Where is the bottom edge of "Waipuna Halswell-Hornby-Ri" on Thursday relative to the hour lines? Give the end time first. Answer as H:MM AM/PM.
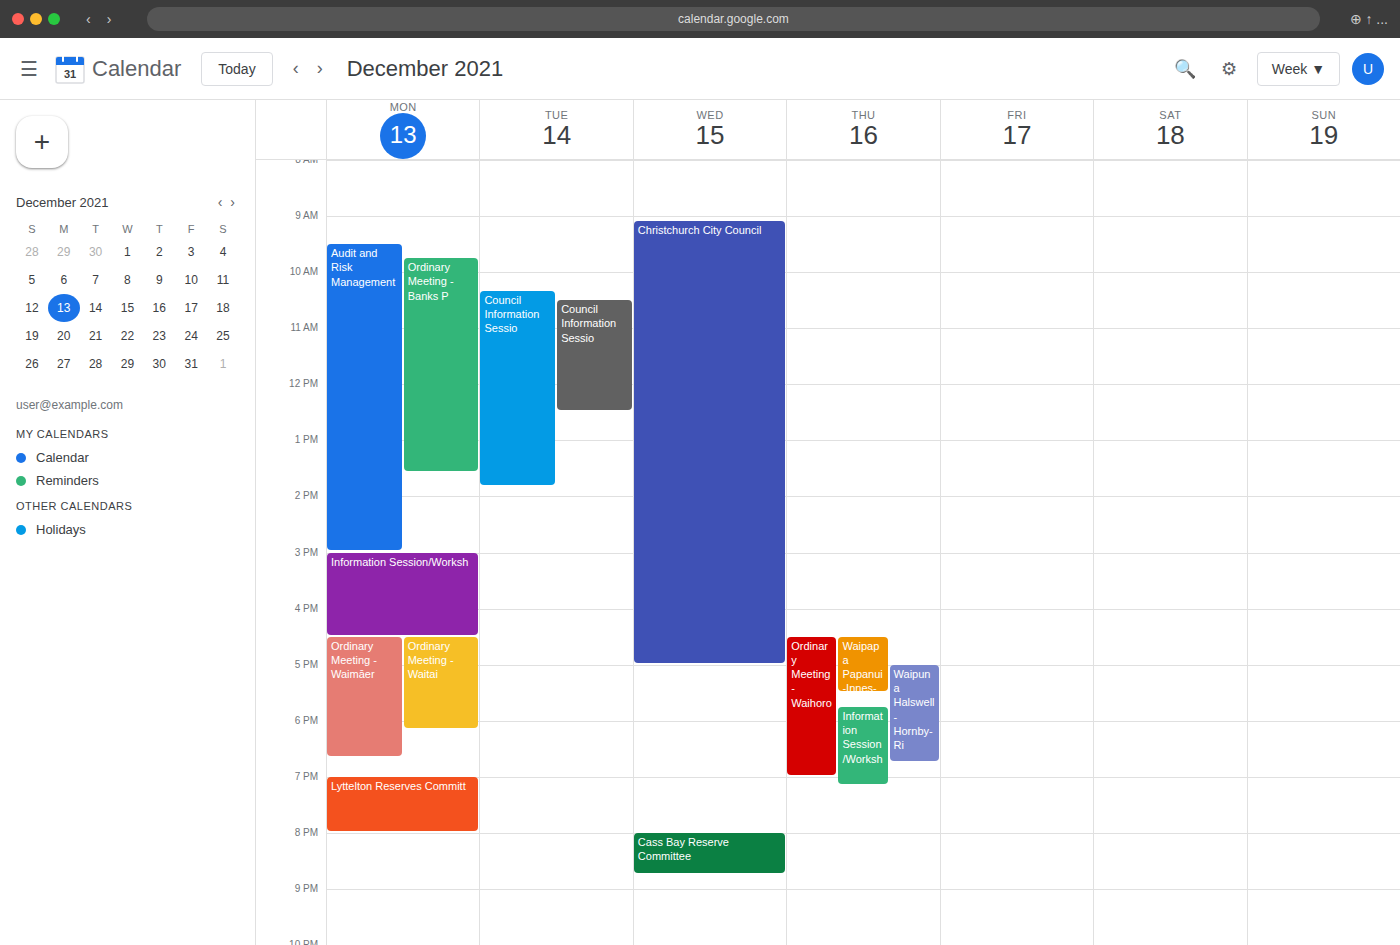
6:45 PM -- neither: three quarters of the way from the 6 PM line to the 7 PM line.